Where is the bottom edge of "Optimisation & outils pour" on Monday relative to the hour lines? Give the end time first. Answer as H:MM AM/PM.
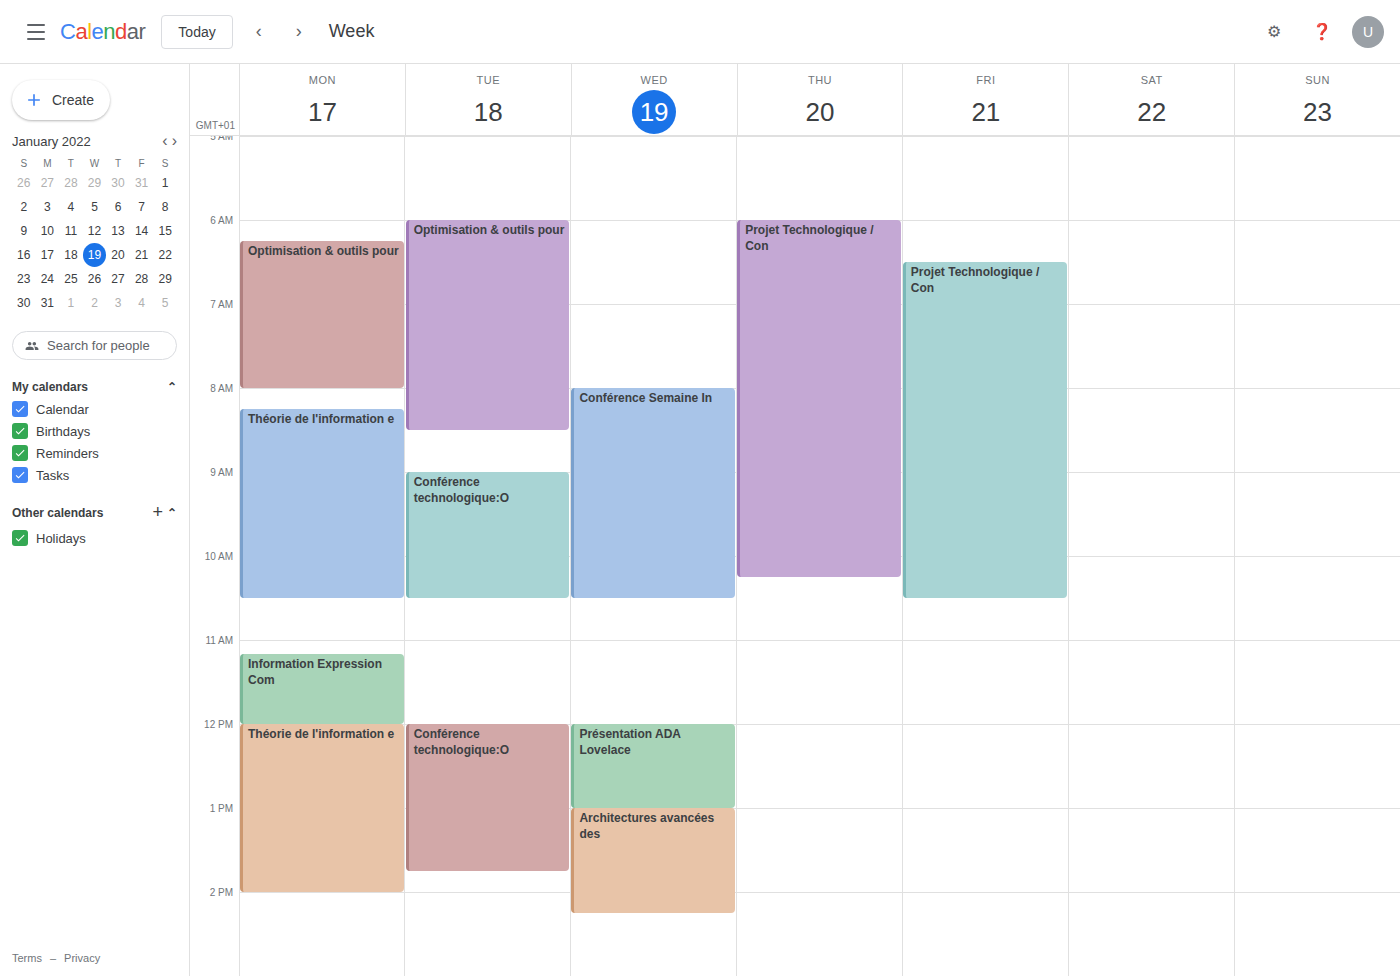
8:00 AM -- exactly on the 8 AM line.